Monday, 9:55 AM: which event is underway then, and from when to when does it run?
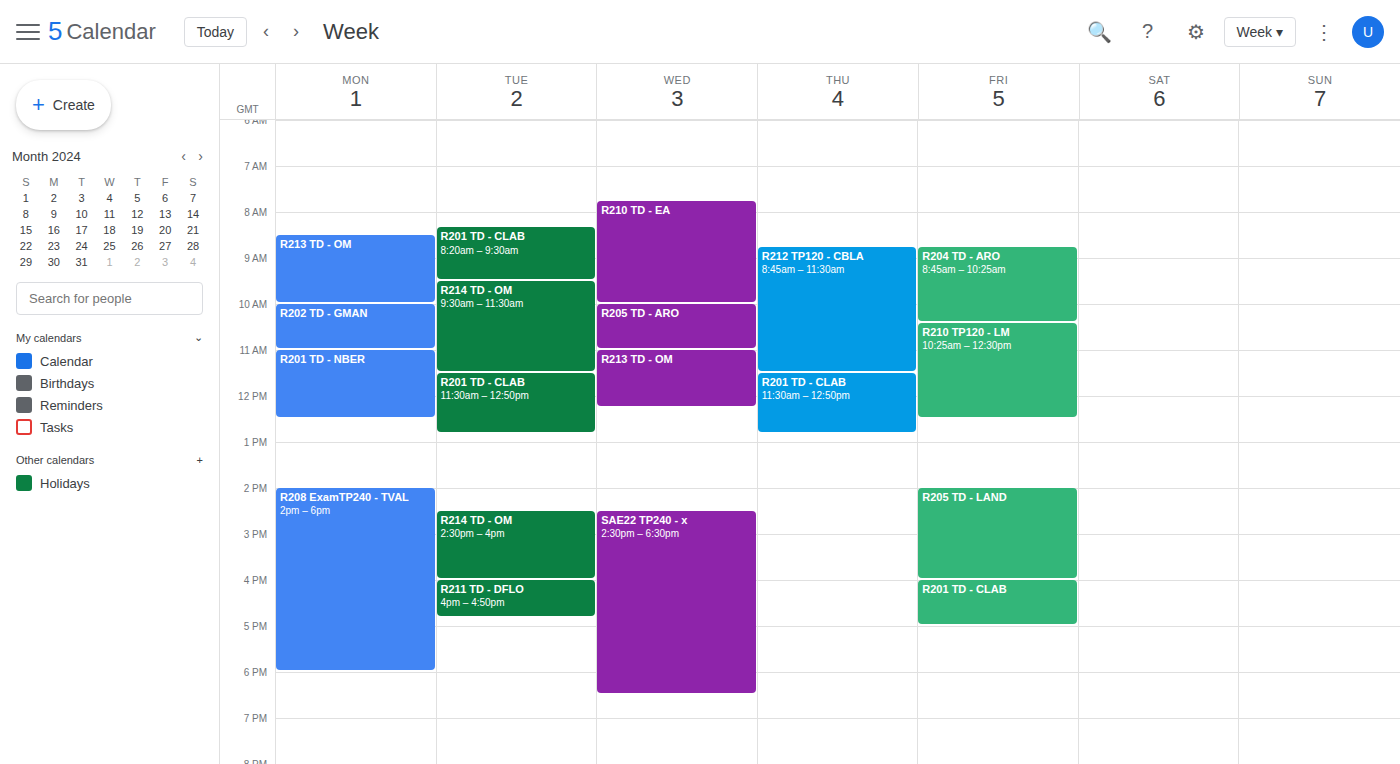
"R213 TD - OM", 8:30 AM to 10:00 AM